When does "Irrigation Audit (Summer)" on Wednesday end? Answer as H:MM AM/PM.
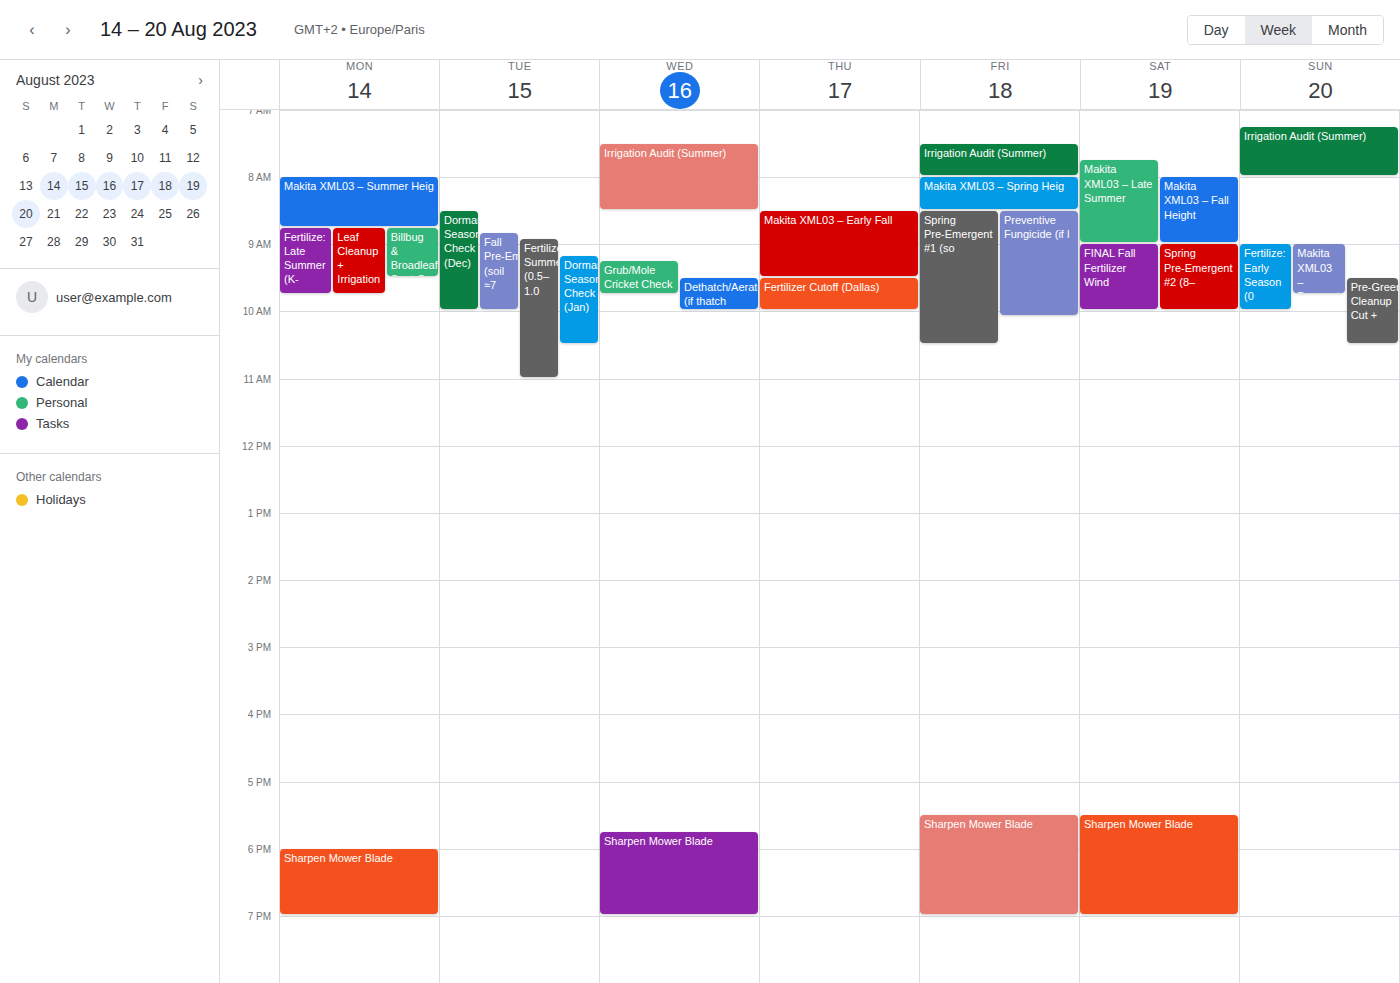
8:30 AM